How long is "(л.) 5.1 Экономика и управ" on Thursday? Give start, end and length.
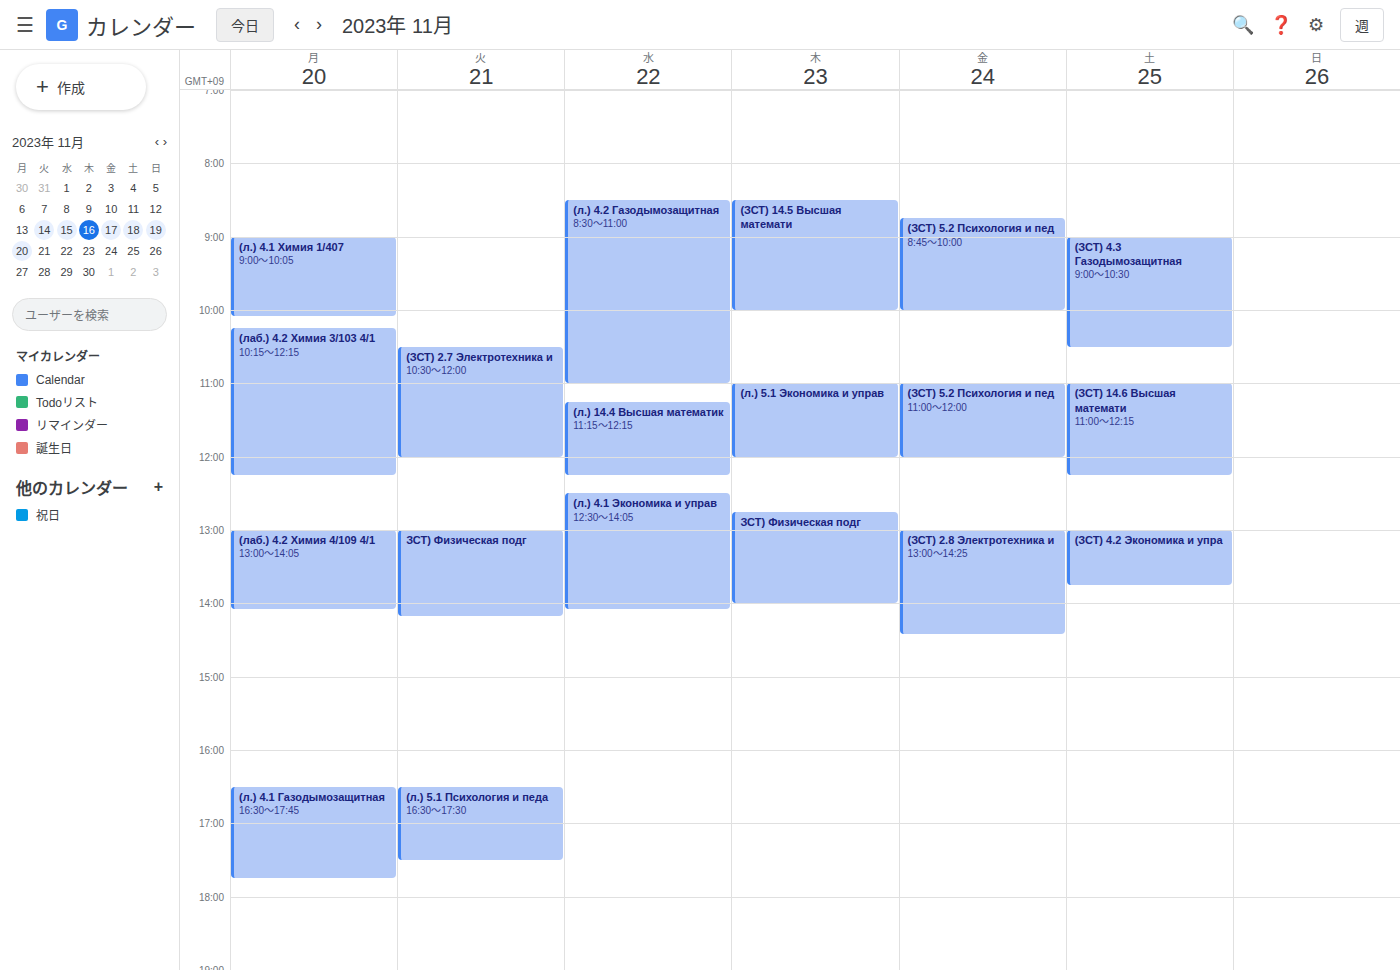
11:00 AM to 12:00 PM, 1 hour